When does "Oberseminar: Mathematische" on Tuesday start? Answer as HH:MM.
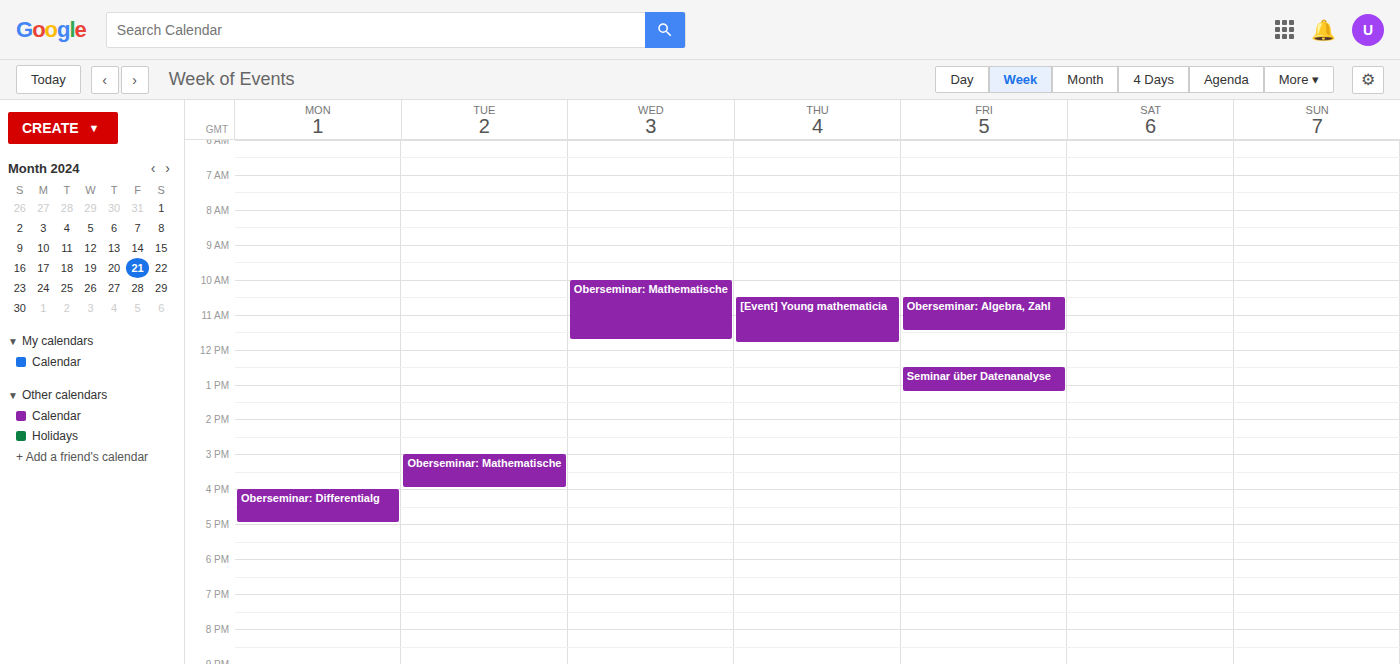
15:00